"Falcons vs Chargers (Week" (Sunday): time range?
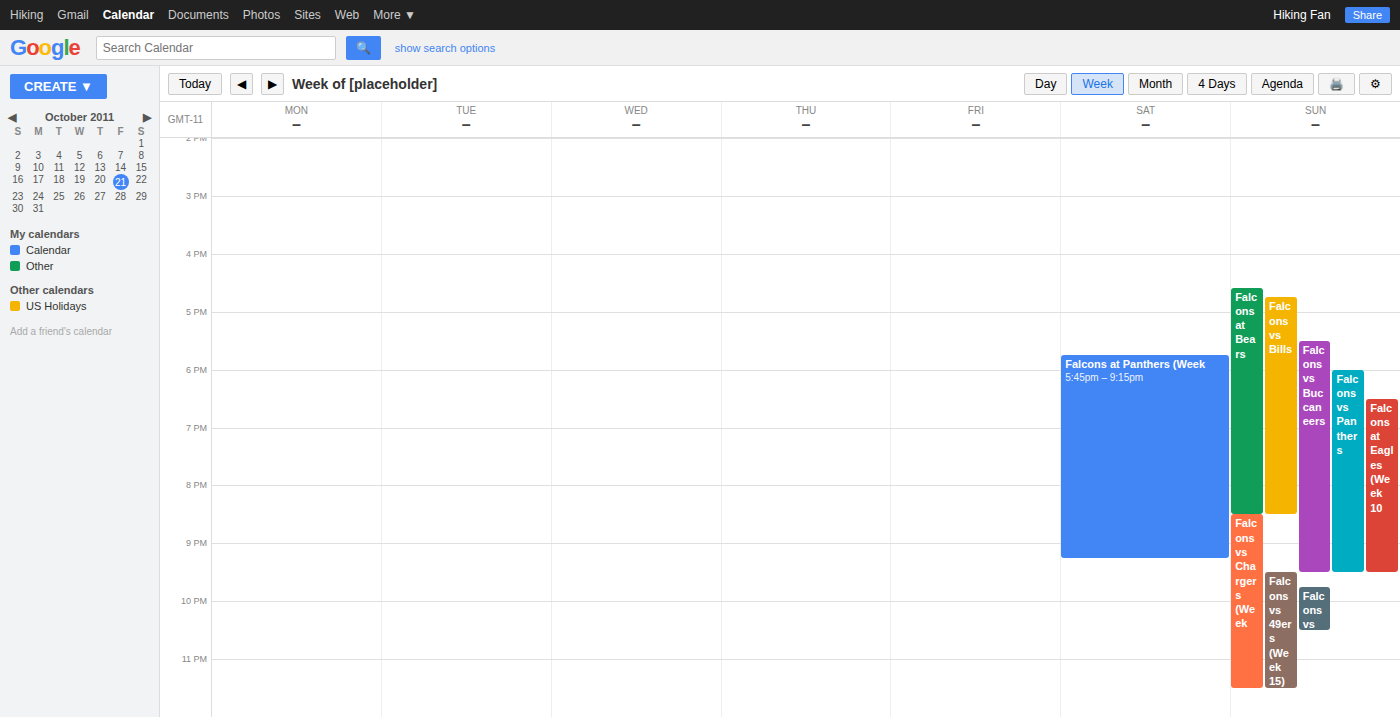
8:30 PM to 11:30 PM